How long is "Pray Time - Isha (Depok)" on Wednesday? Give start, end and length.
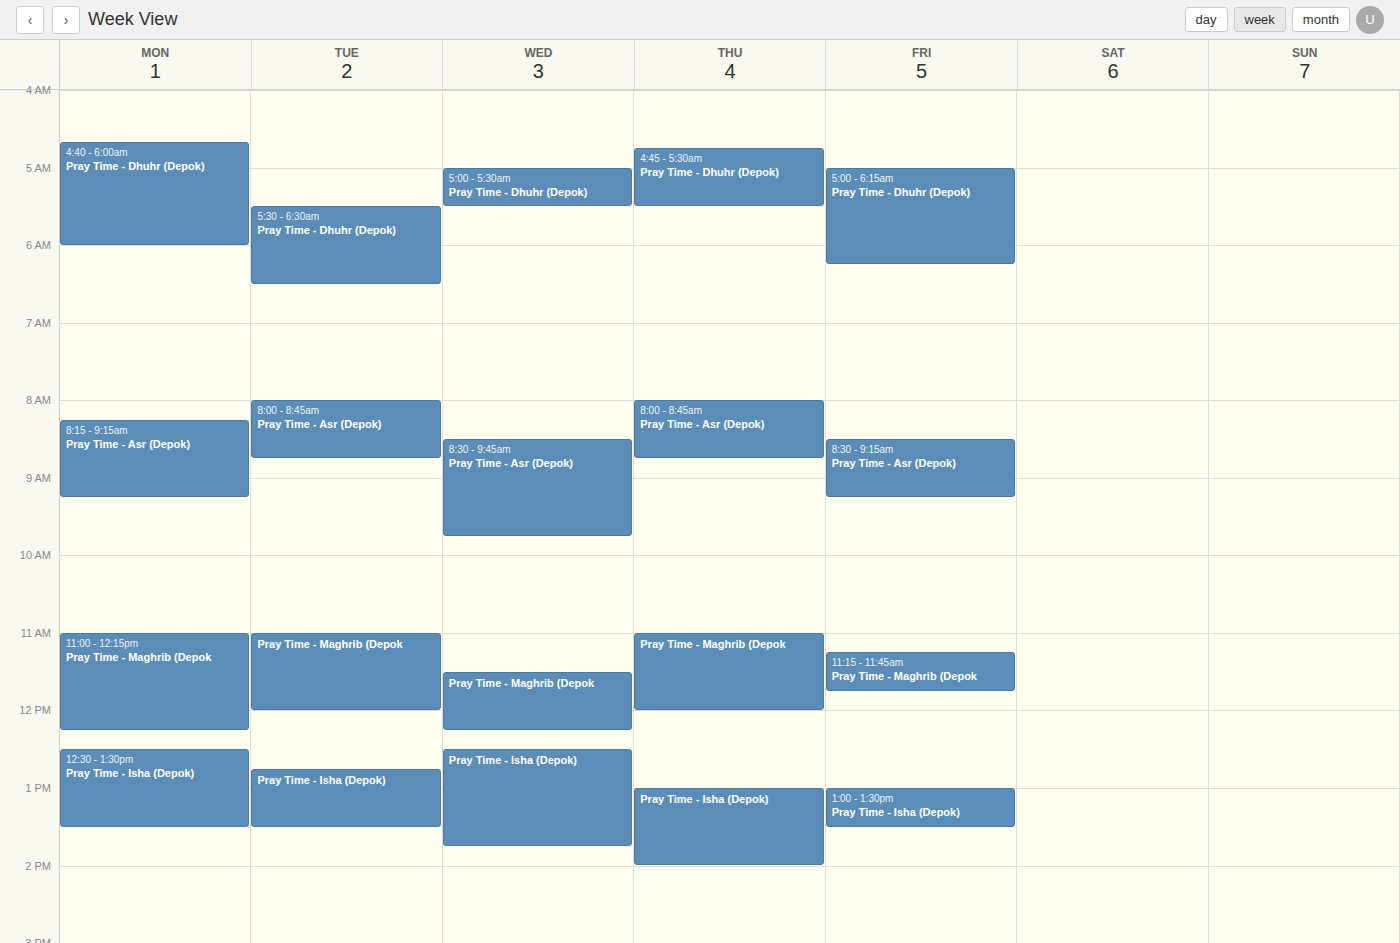
12:30 to 13:45, 1 hour 15 minutes